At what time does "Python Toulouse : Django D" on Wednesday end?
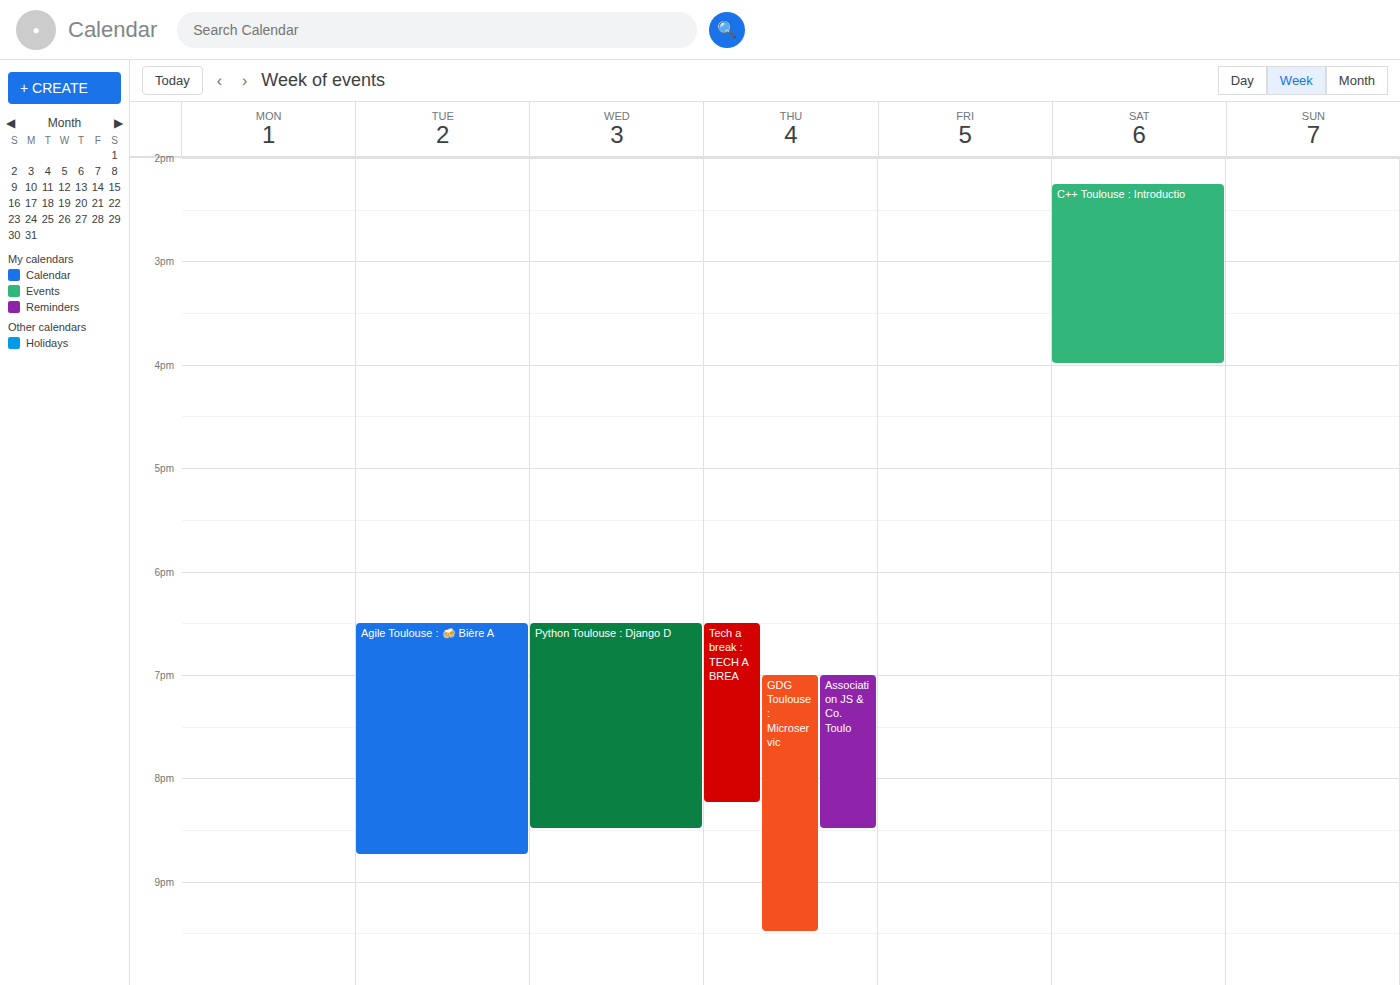
8:30 PM